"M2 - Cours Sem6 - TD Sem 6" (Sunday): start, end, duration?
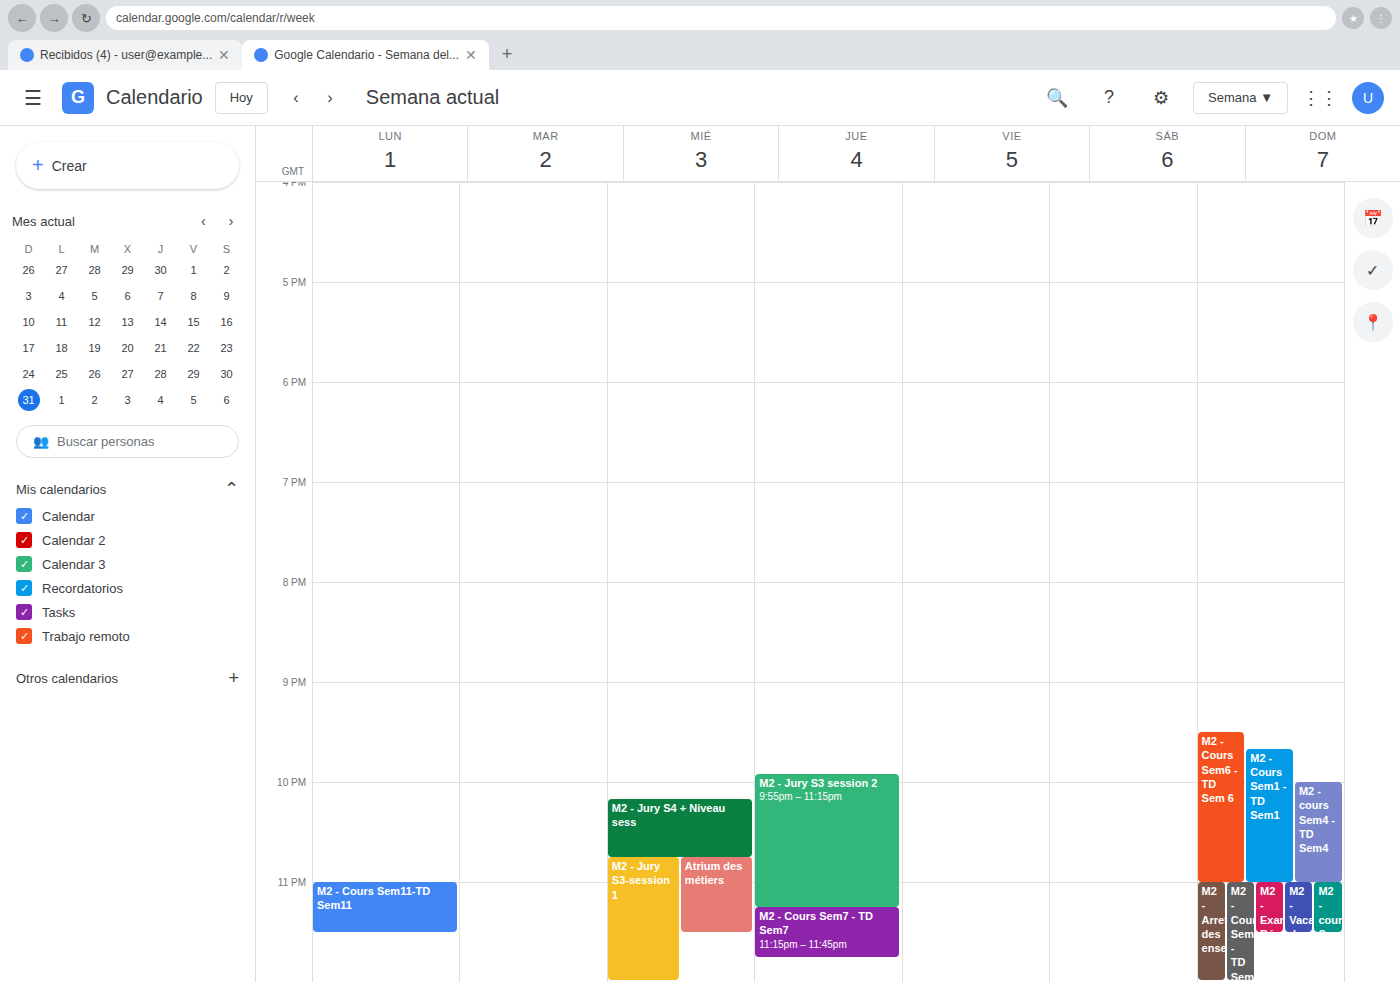
9:30 PM to 11:00 PM, 1 hour 30 minutes